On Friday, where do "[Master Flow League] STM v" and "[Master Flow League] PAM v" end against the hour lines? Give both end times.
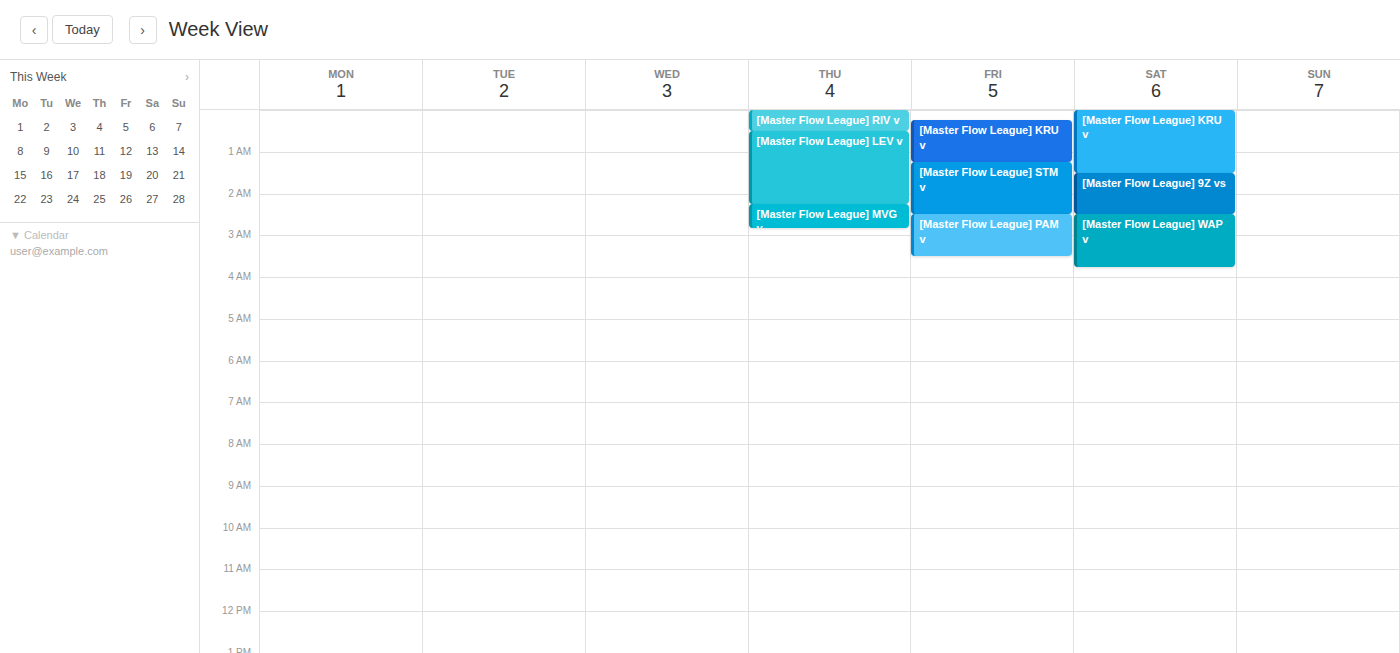
"[Master Flow League] STM v": 2:30 AM, halfway between the 2 AM and 3 AM lines. "[Master Flow League] PAM v": 3:30 AM, halfway between the 3 AM and 4 AM lines.